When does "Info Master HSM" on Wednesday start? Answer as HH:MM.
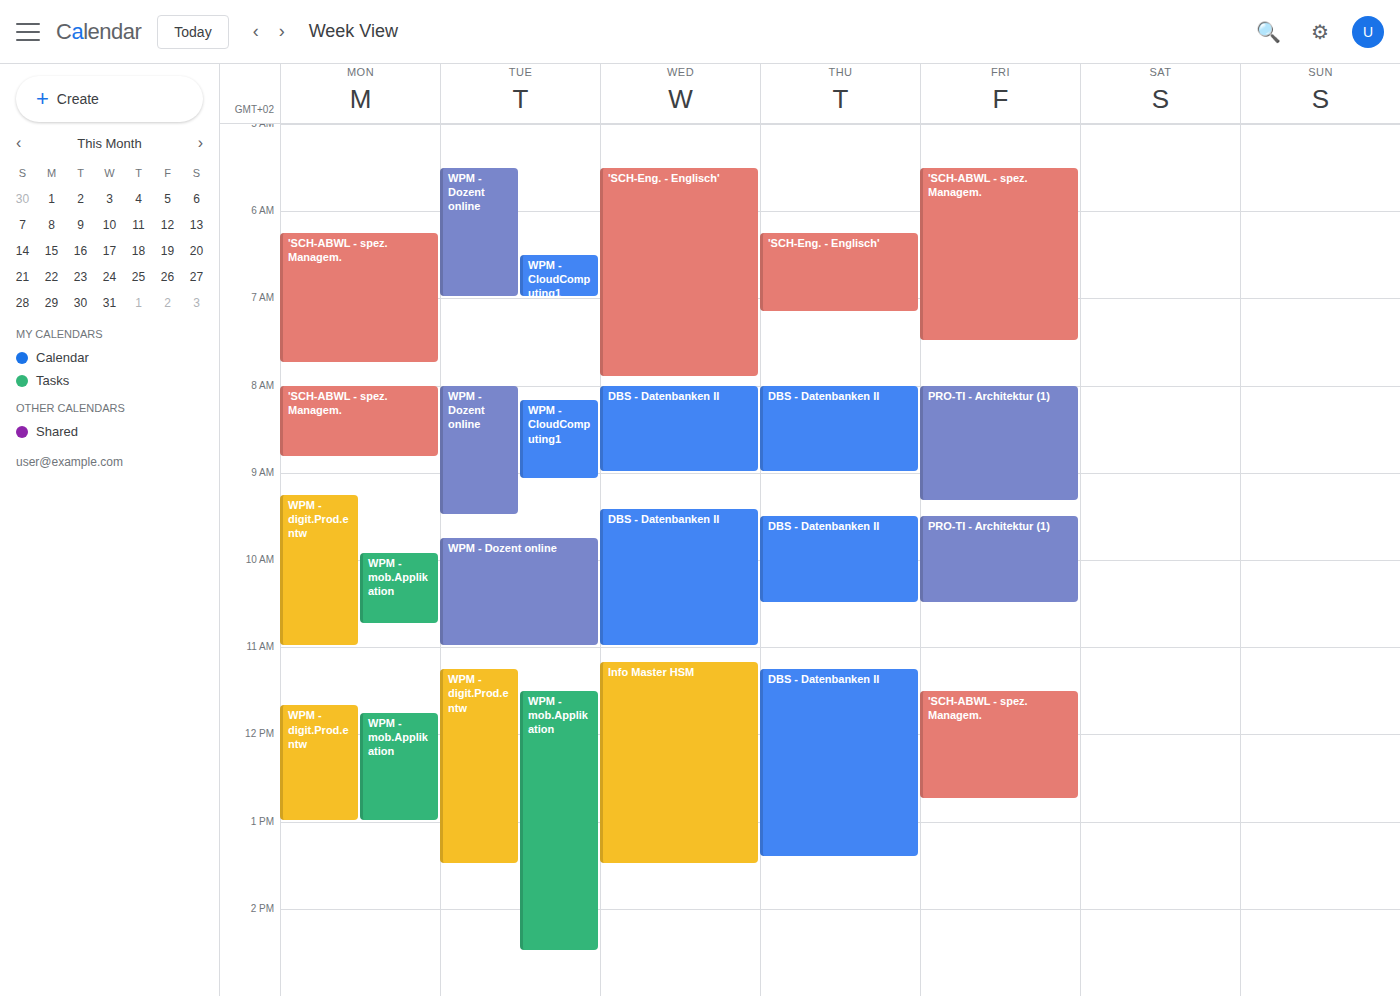
11:10